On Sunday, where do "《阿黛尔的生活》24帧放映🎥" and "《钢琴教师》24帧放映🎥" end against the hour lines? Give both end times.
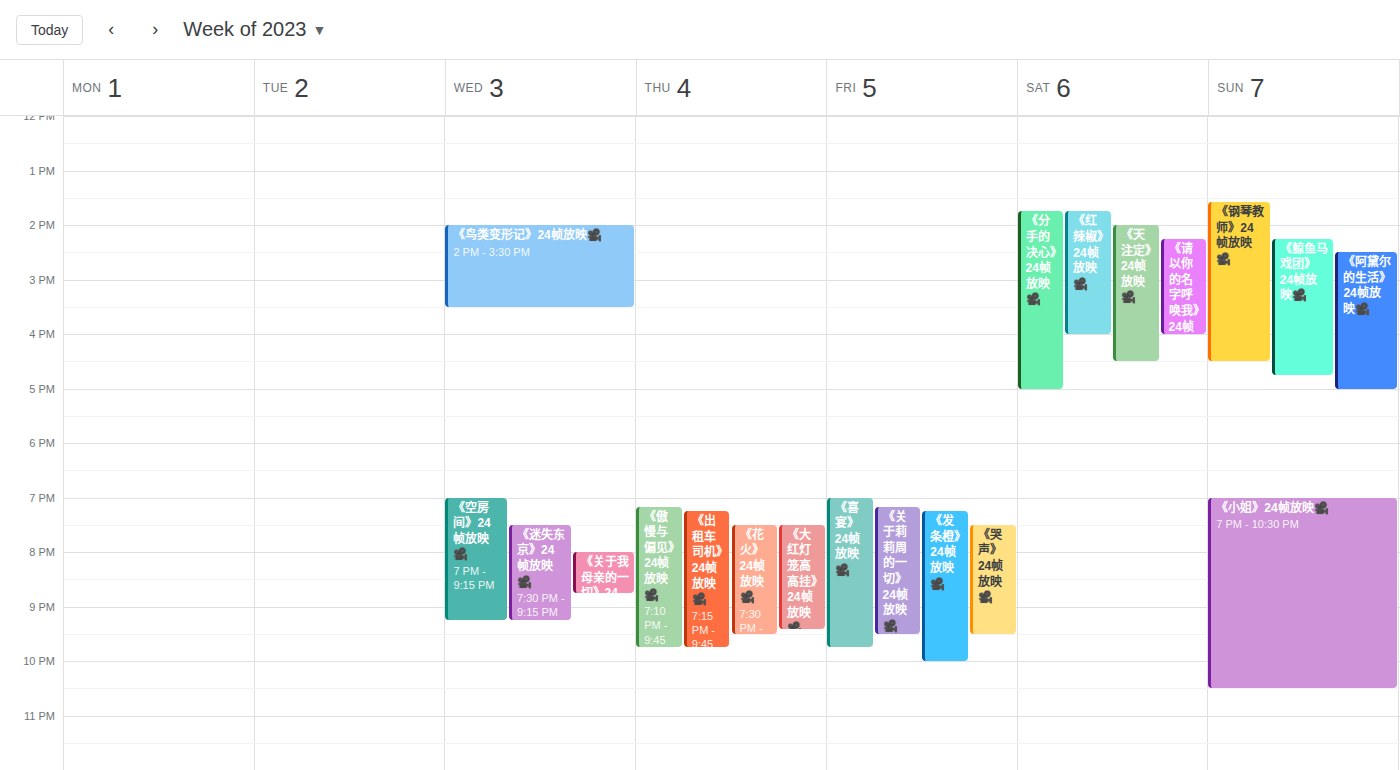
"《阿黛尔的生活》24帧放映🎥": 5:00 PM, exactly on the 5 PM line. "《钢琴教师》24帧放映🎥": 4:30 PM, halfway between the 4 PM and 5 PM lines.